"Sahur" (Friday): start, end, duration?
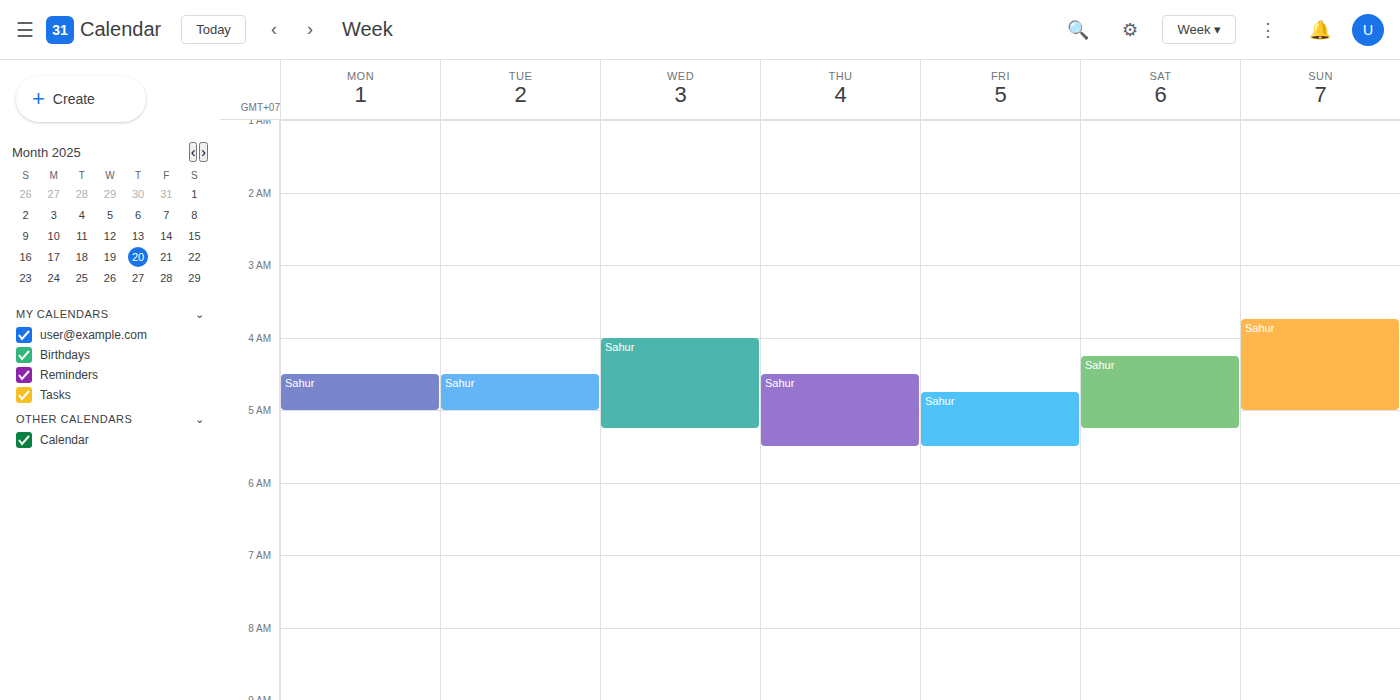
4:45 AM to 5:30 AM, 45 minutes